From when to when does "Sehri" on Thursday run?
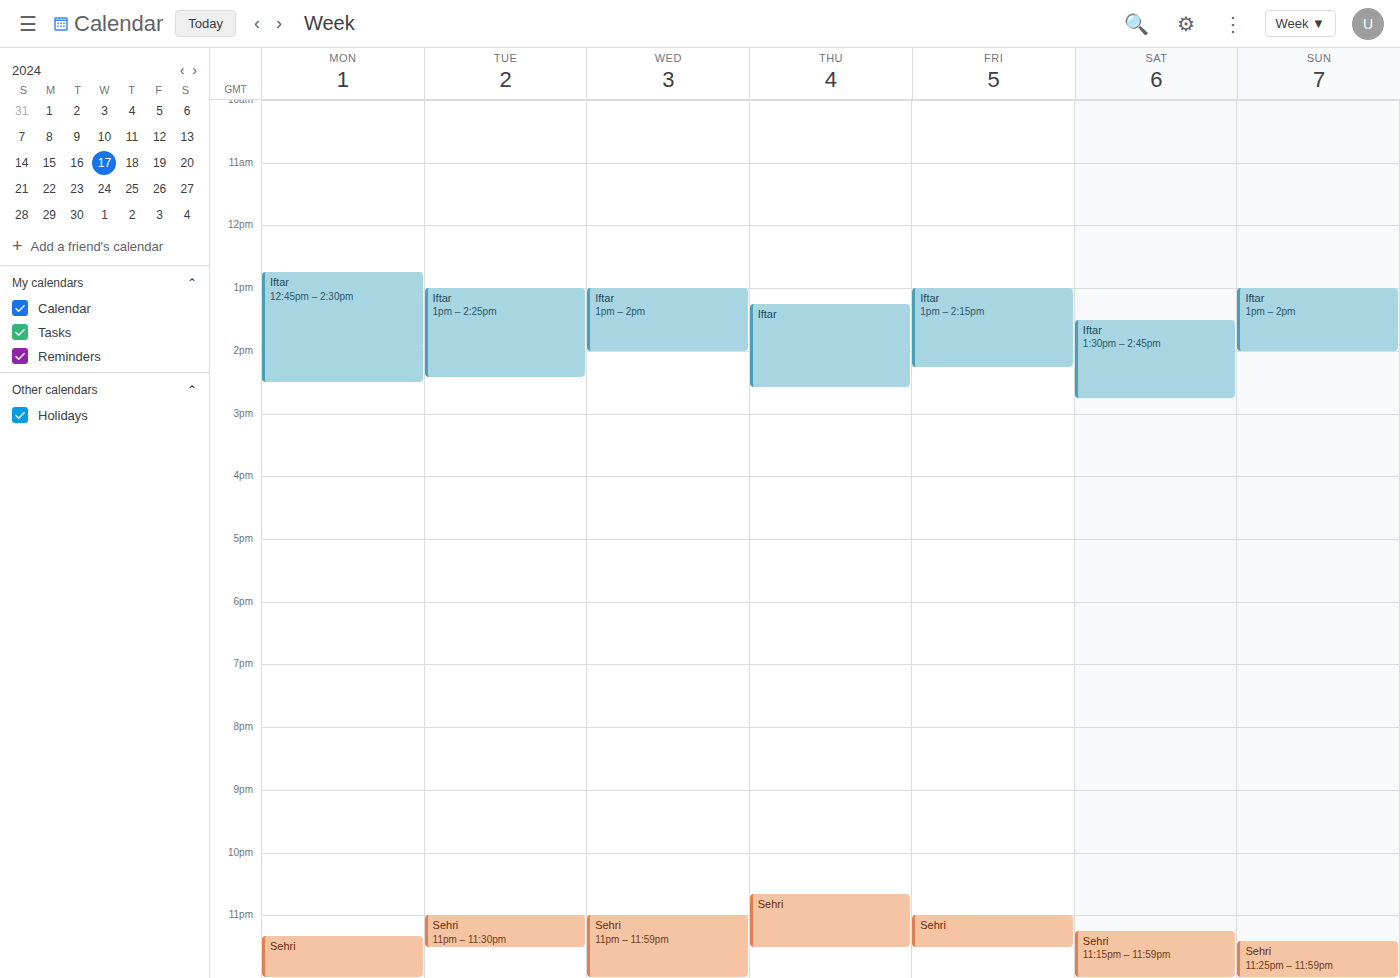
22:40 to 23:30